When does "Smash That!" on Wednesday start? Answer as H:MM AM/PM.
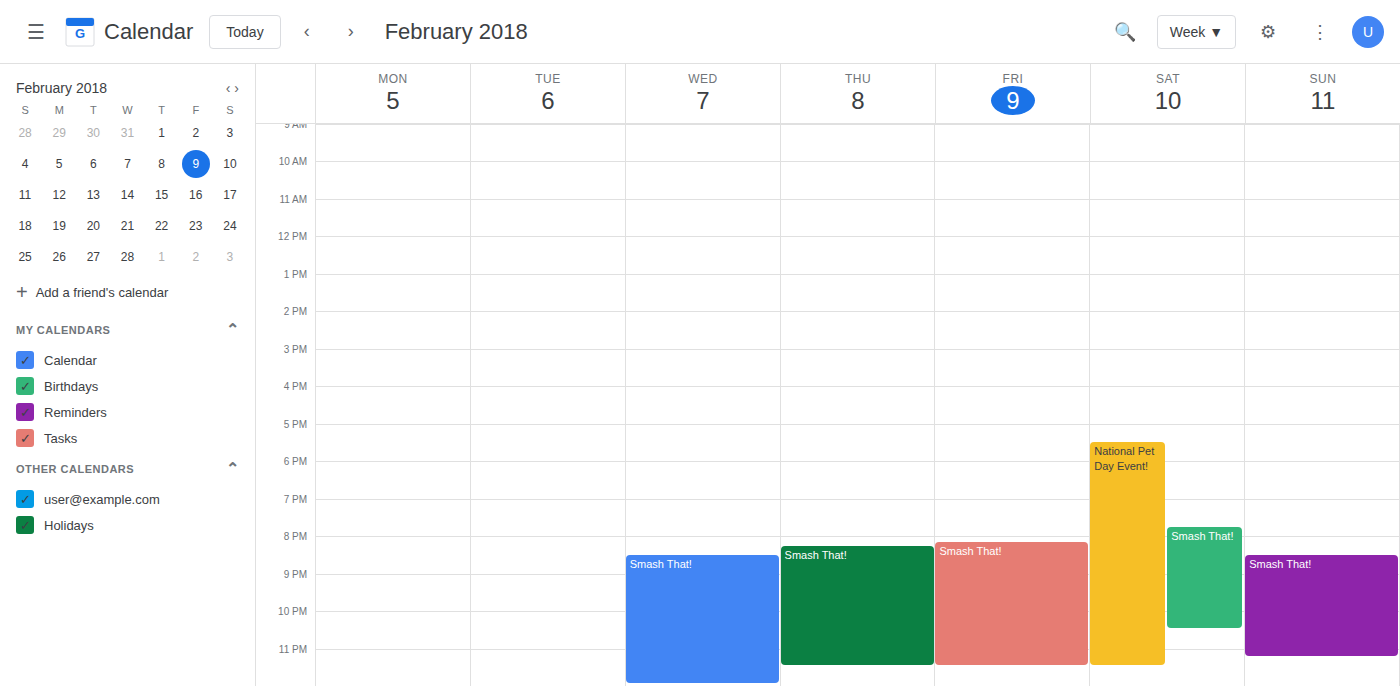
8:30 PM